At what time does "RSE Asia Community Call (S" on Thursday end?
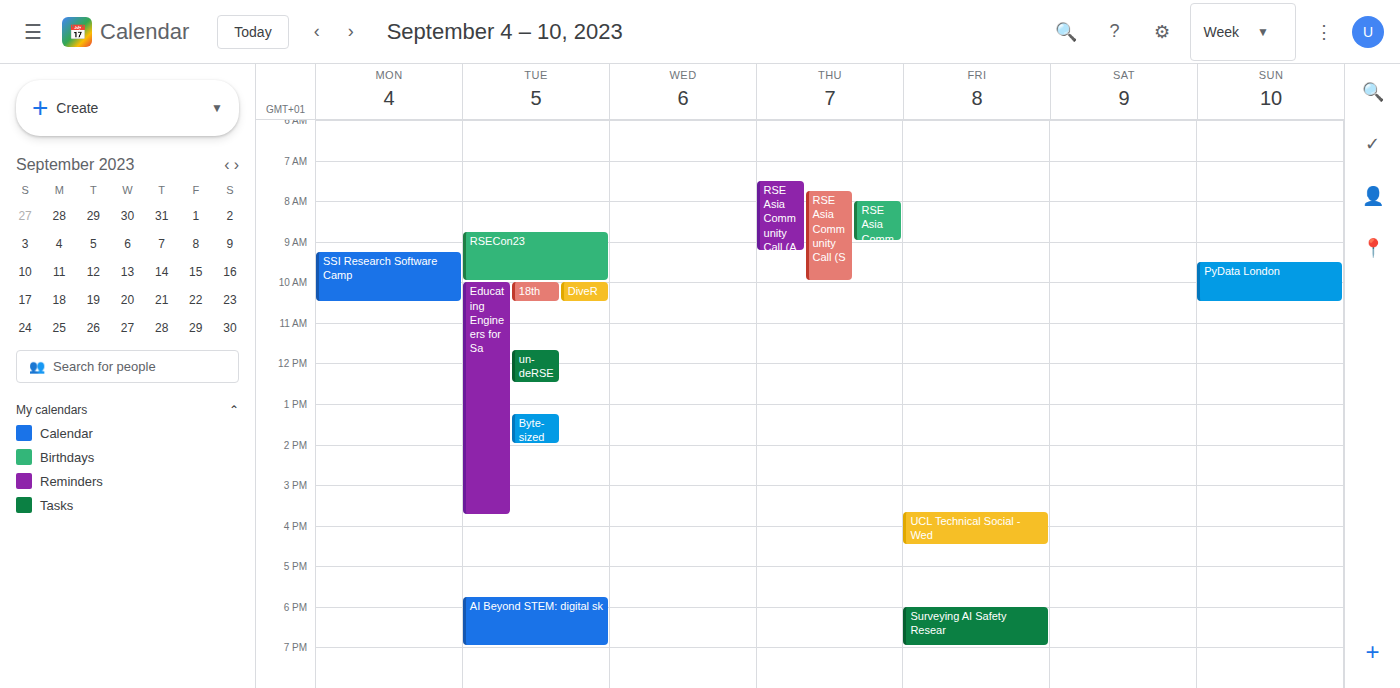
10:00